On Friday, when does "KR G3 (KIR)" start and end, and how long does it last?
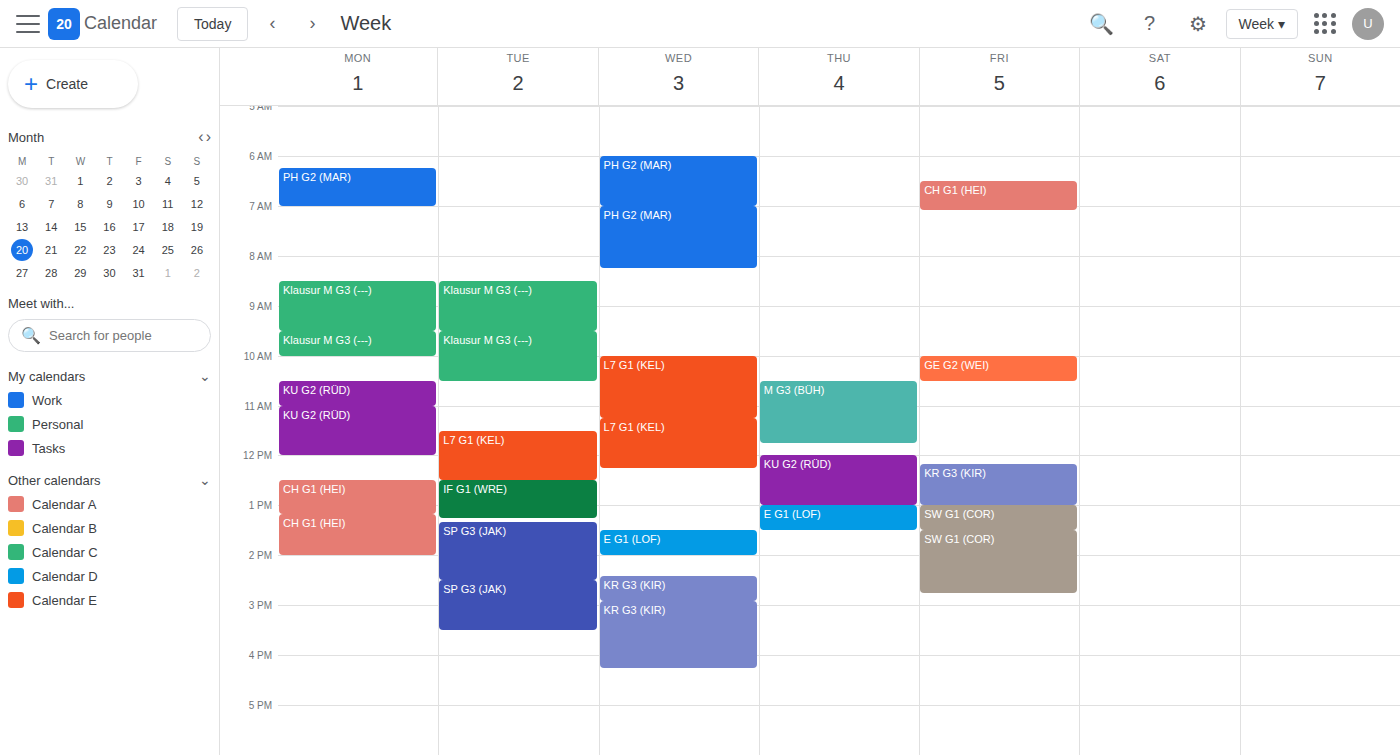
12:10 PM to 1:00 PM, 50 minutes